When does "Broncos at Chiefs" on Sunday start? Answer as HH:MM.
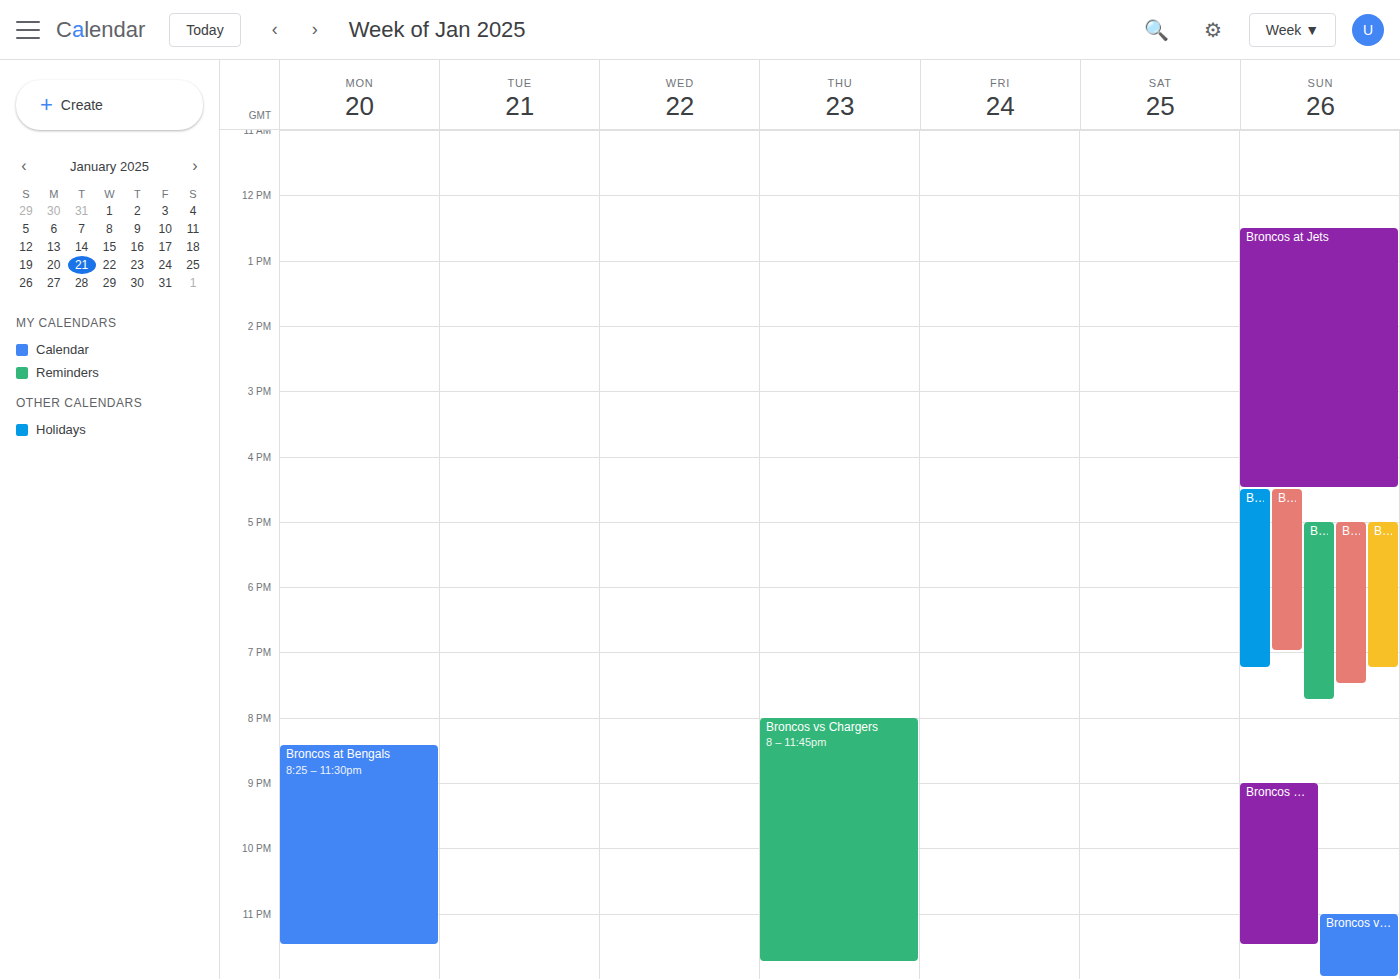
21:00